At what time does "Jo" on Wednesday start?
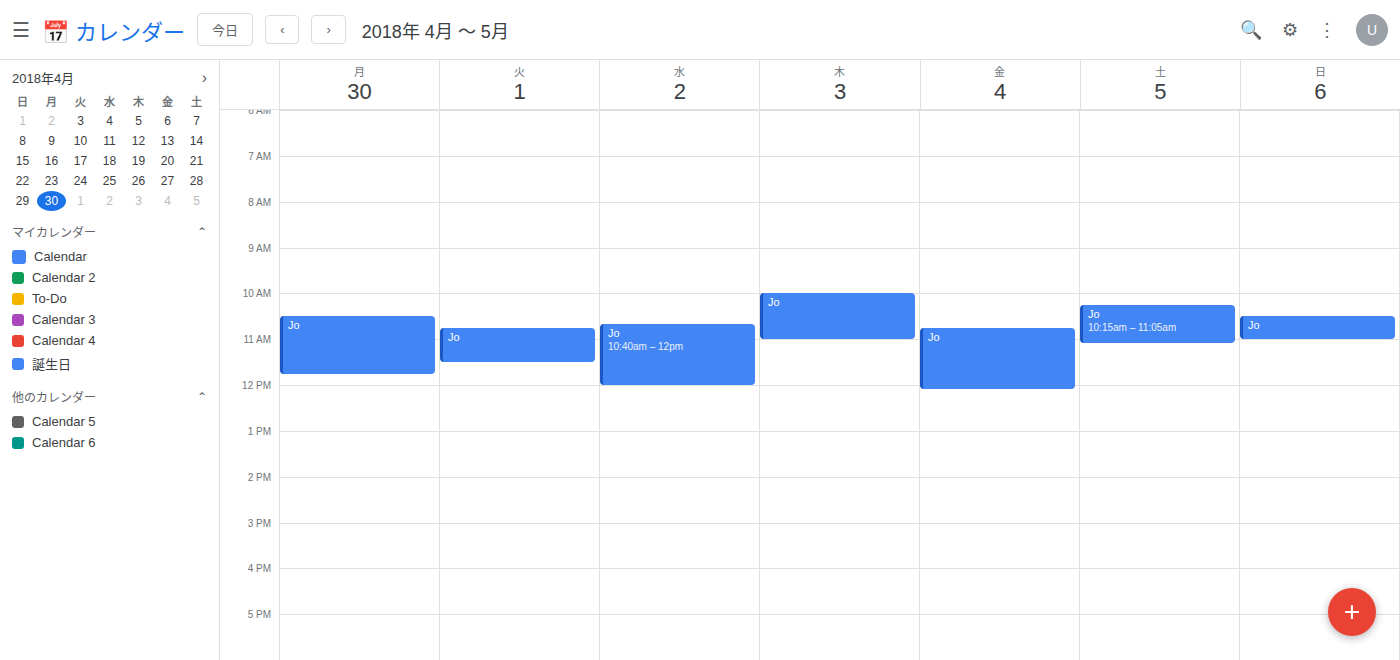
10:40 AM